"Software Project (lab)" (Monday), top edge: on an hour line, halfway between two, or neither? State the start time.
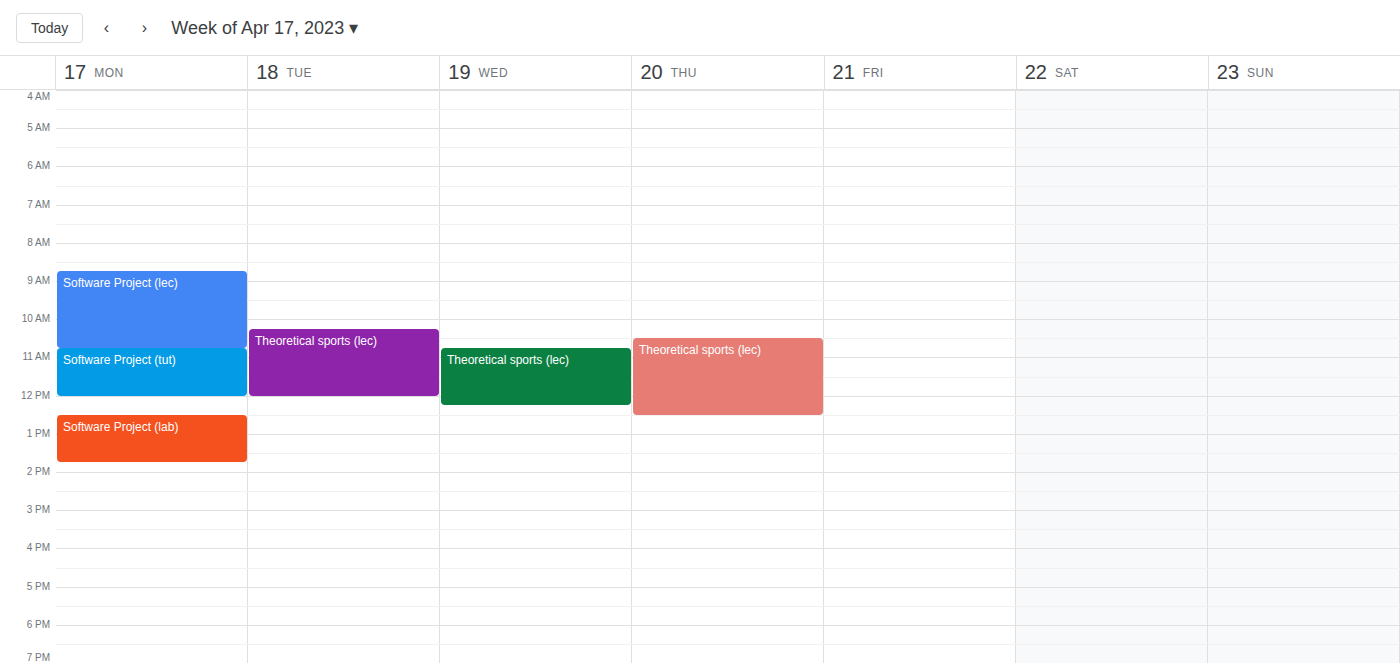
12:30 -- halfway between the 12:00 and 13:00 lines.